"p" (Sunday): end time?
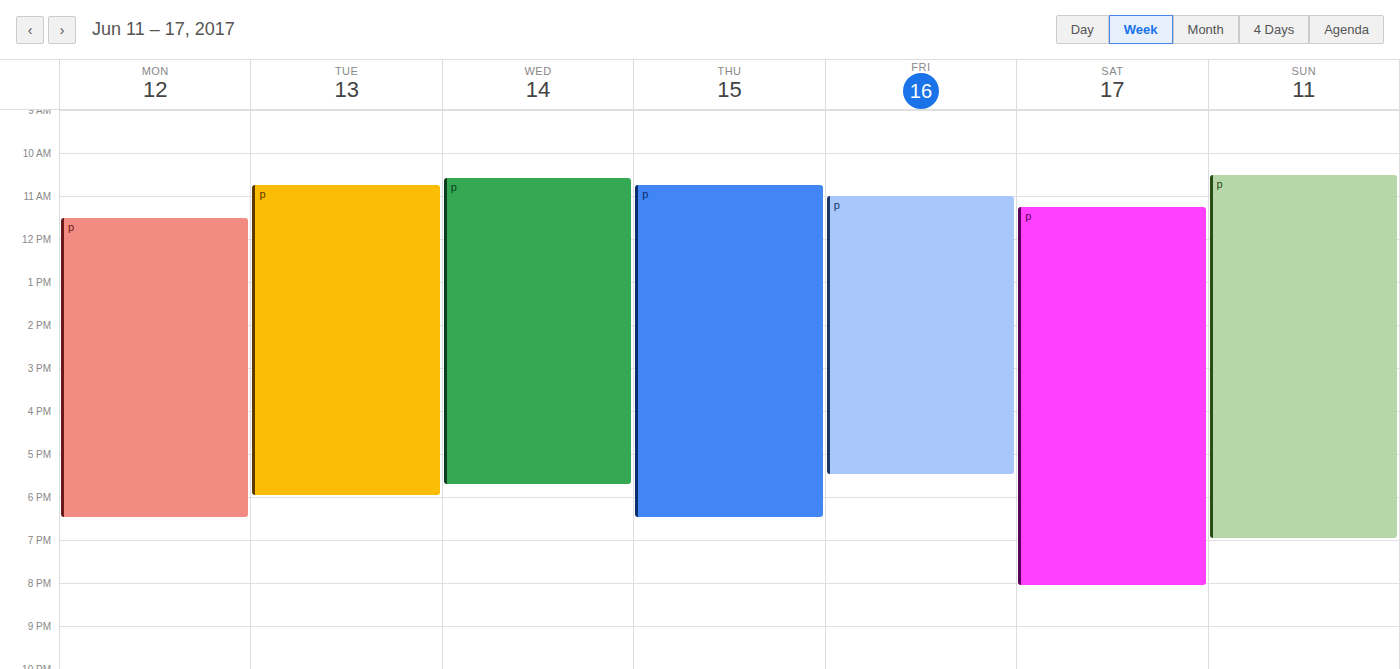
19:00